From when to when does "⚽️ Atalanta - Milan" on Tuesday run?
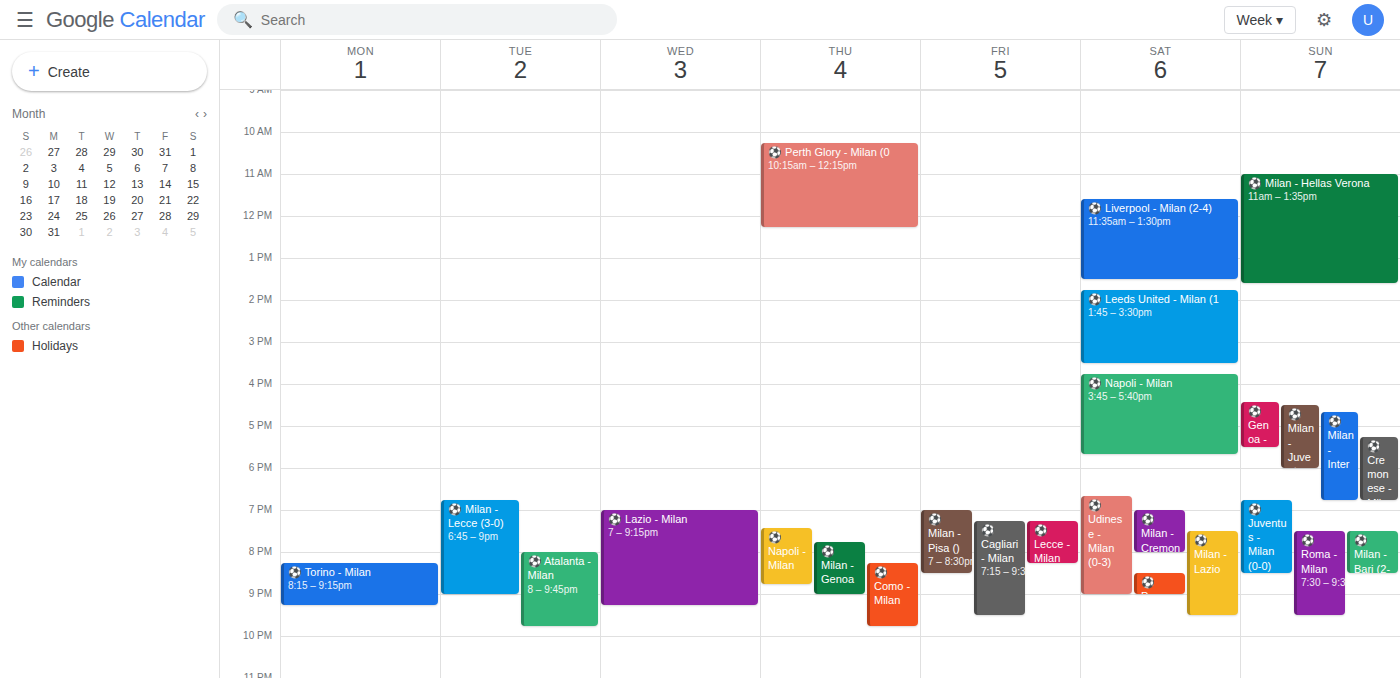
8:00 PM to 9:45 PM